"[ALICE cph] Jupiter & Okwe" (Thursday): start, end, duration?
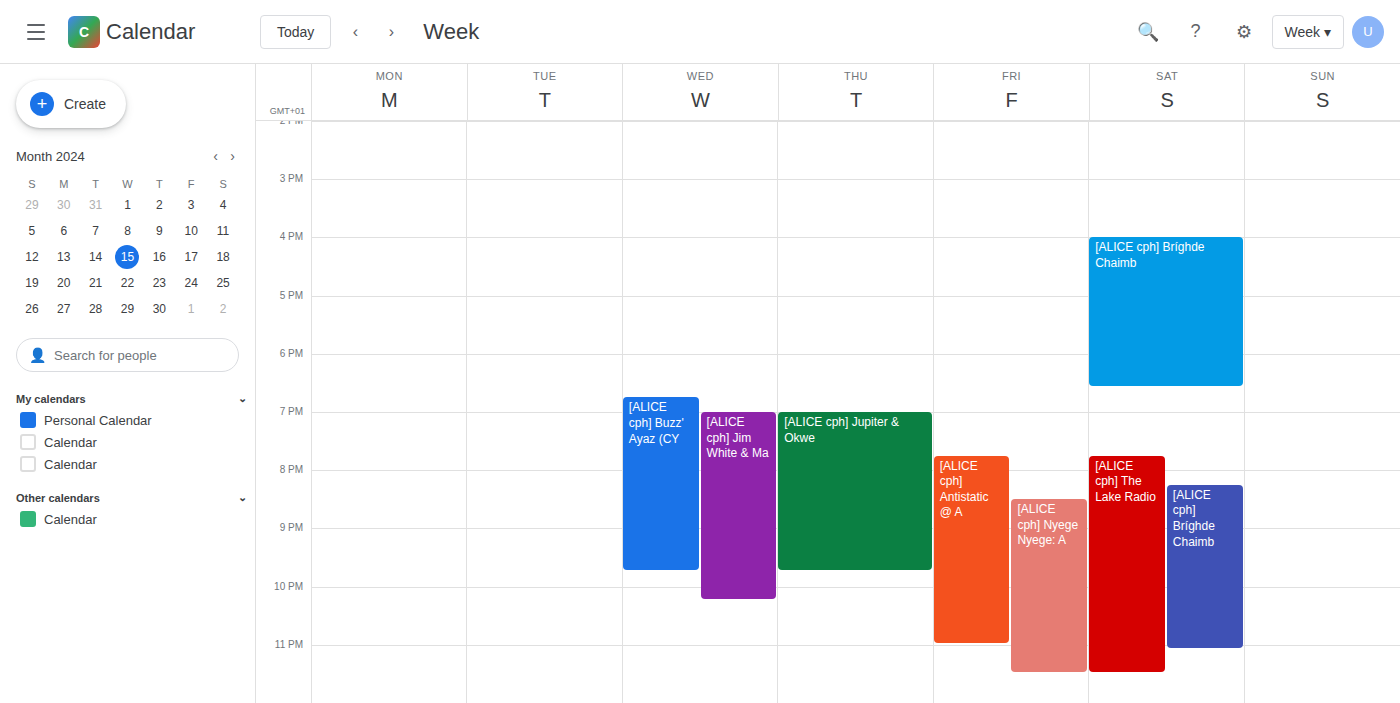
19:00 to 21:45, 2 hours 45 minutes